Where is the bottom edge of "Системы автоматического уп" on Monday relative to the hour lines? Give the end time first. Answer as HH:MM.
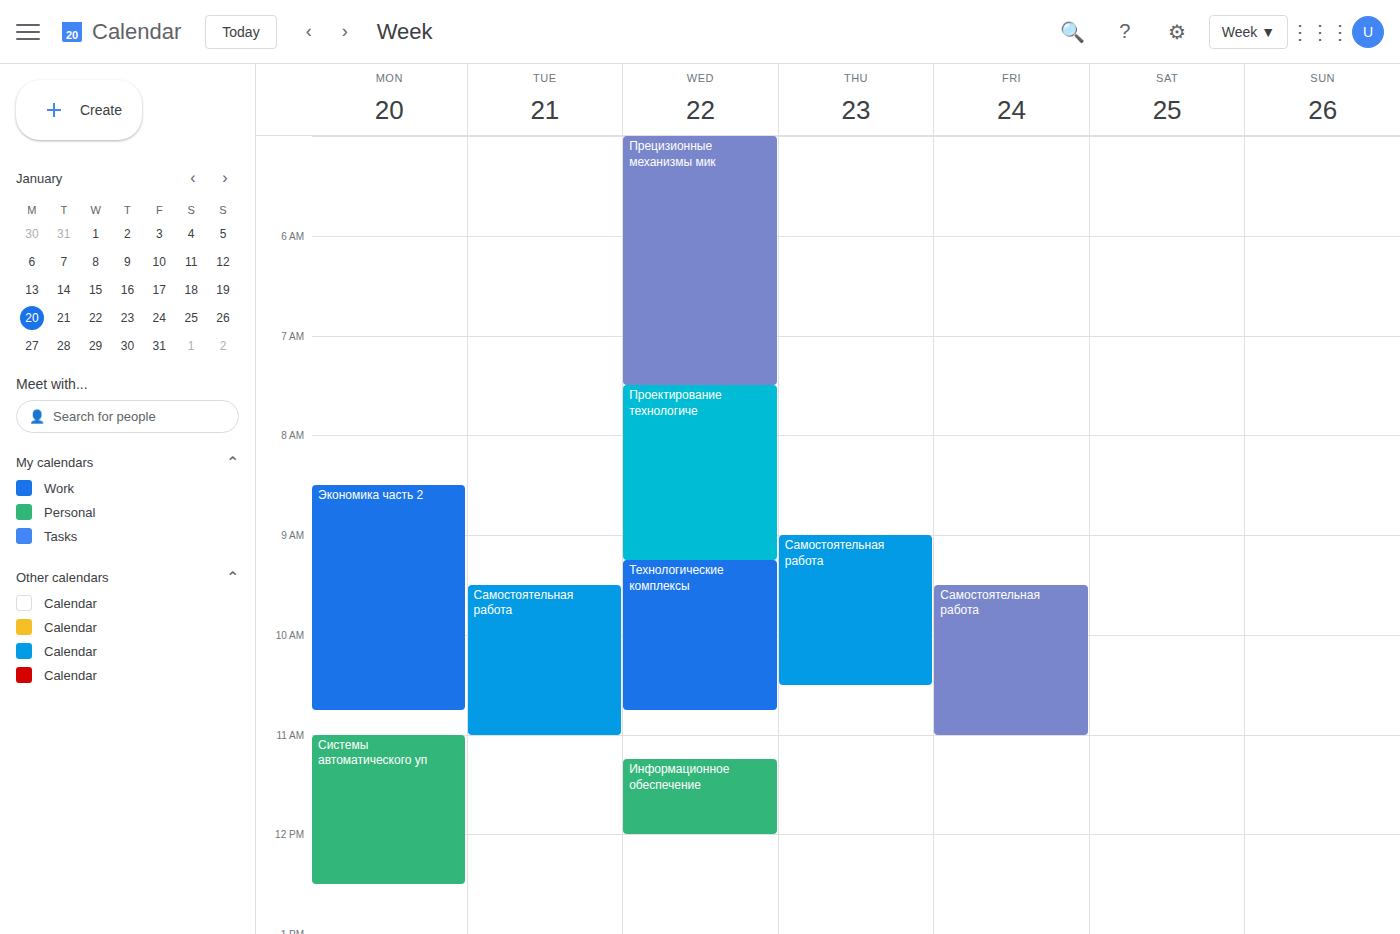
12:30 -- halfway between the 12:00 and 13:00 lines.